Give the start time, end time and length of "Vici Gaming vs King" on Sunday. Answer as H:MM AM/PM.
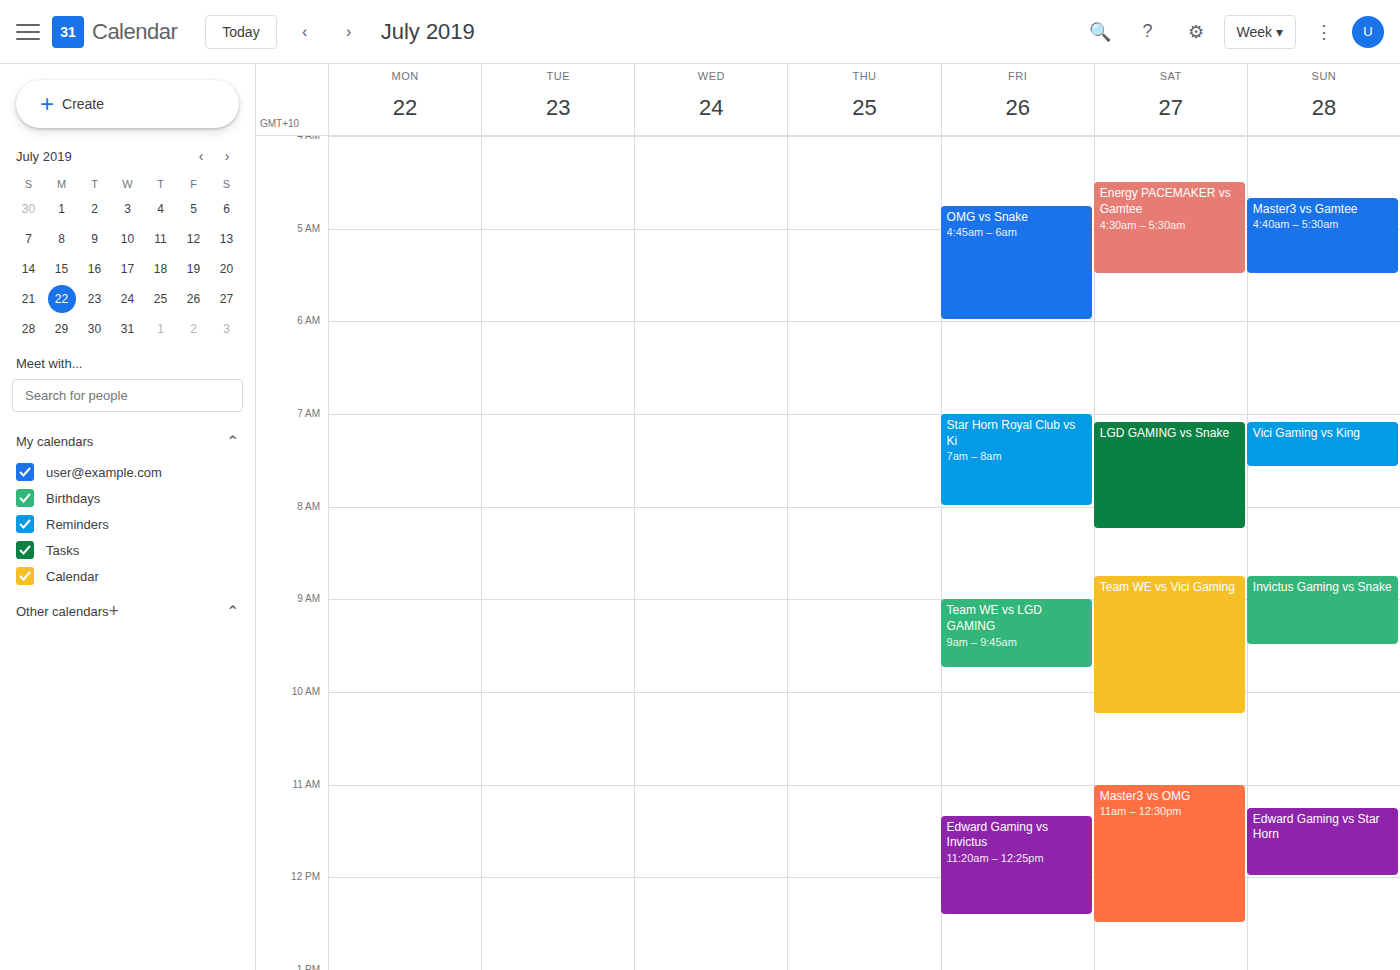
7:05 AM to 7:35 AM, 30 minutes